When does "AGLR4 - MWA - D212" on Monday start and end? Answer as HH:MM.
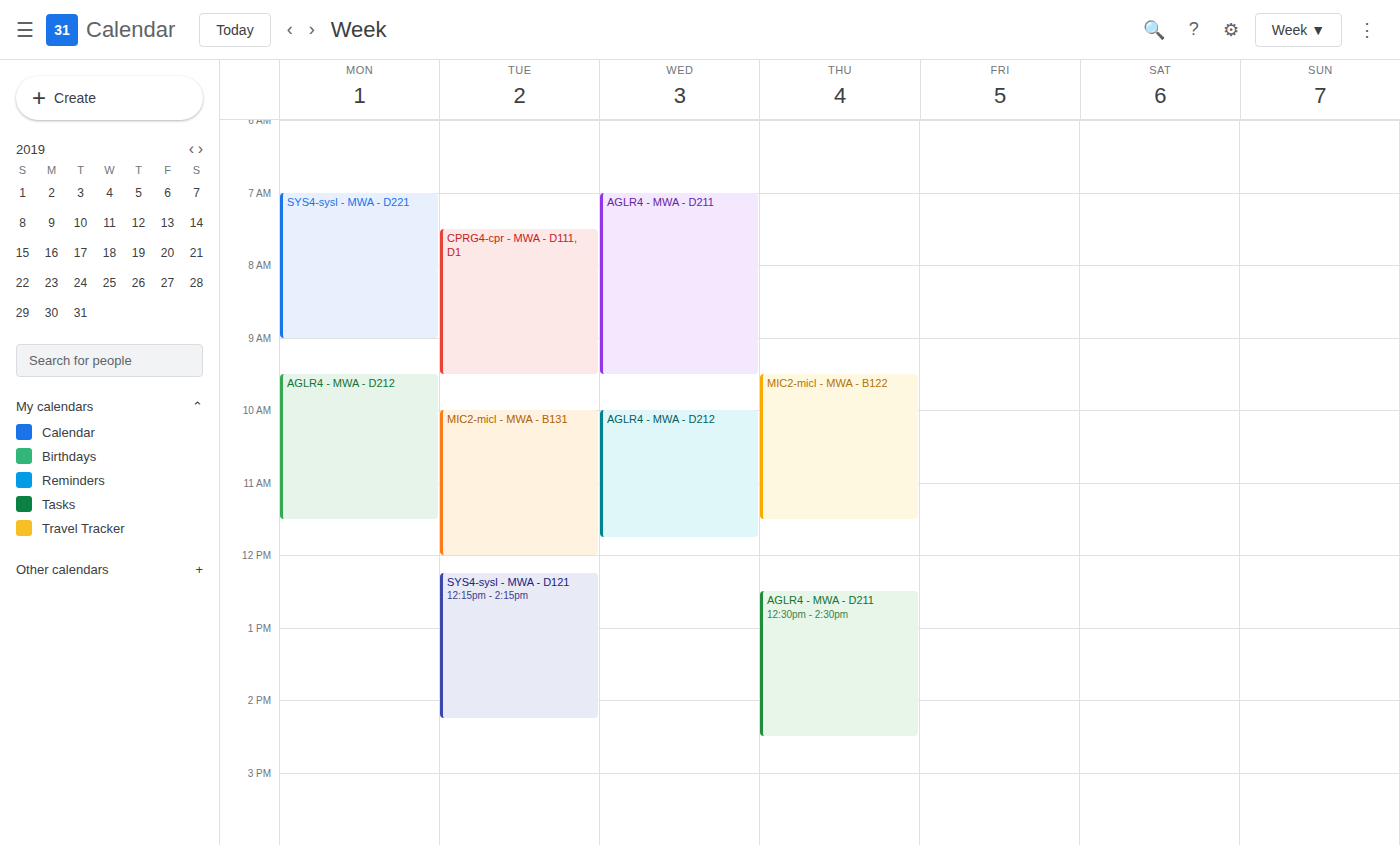
09:30 to 11:30